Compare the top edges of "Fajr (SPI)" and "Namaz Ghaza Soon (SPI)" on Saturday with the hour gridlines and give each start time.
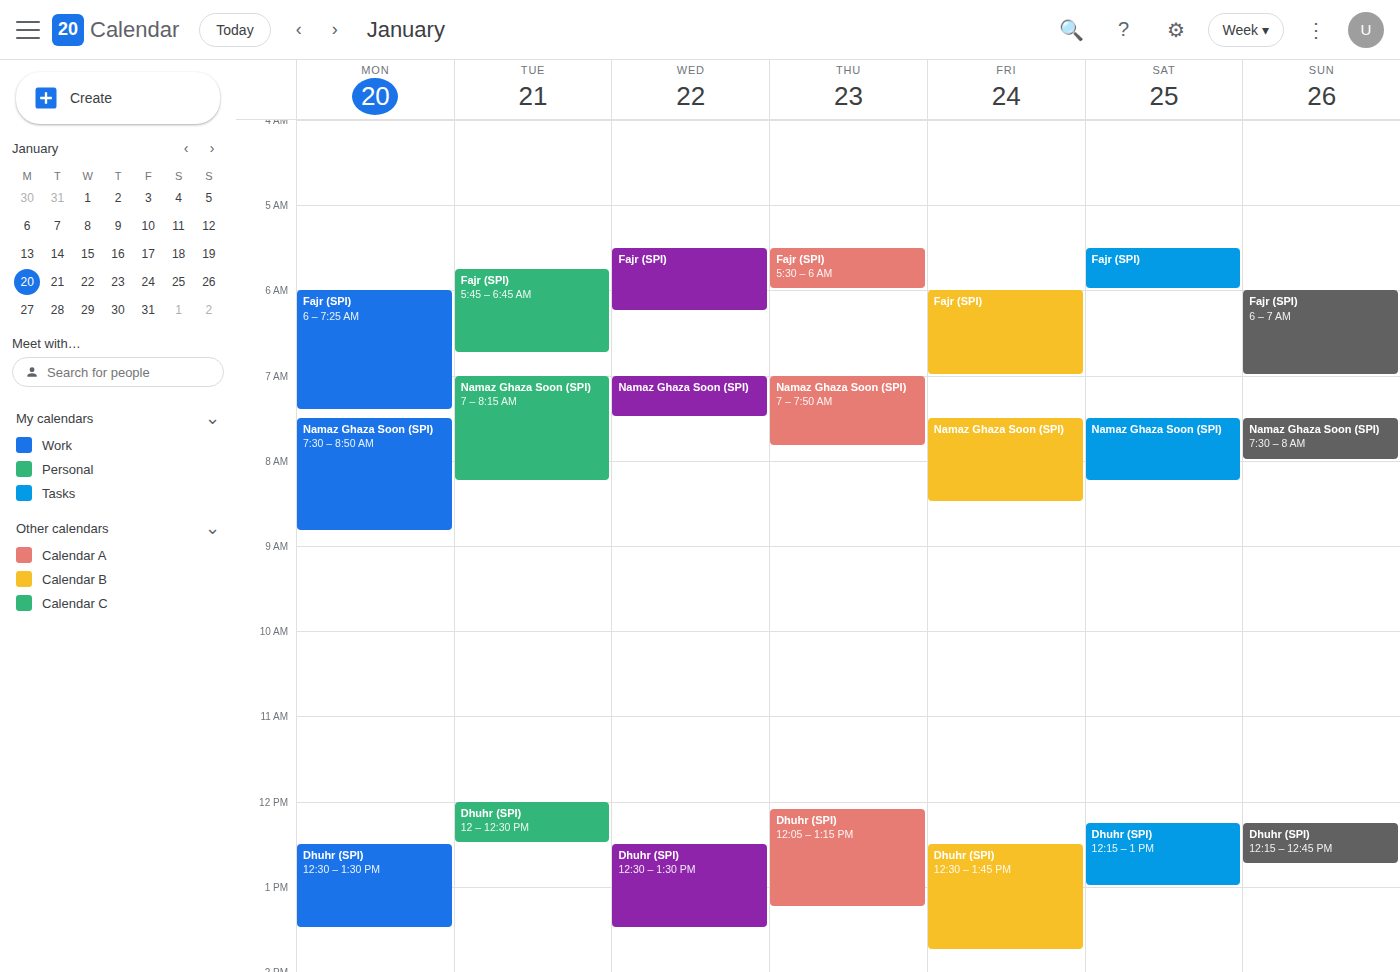
"Fajr (SPI)": 5:30 AM, halfway between the 5 AM and 6 AM lines. "Namaz Ghaza Soon (SPI)": 7:30 AM, halfway between the 7 AM and 8 AM lines.